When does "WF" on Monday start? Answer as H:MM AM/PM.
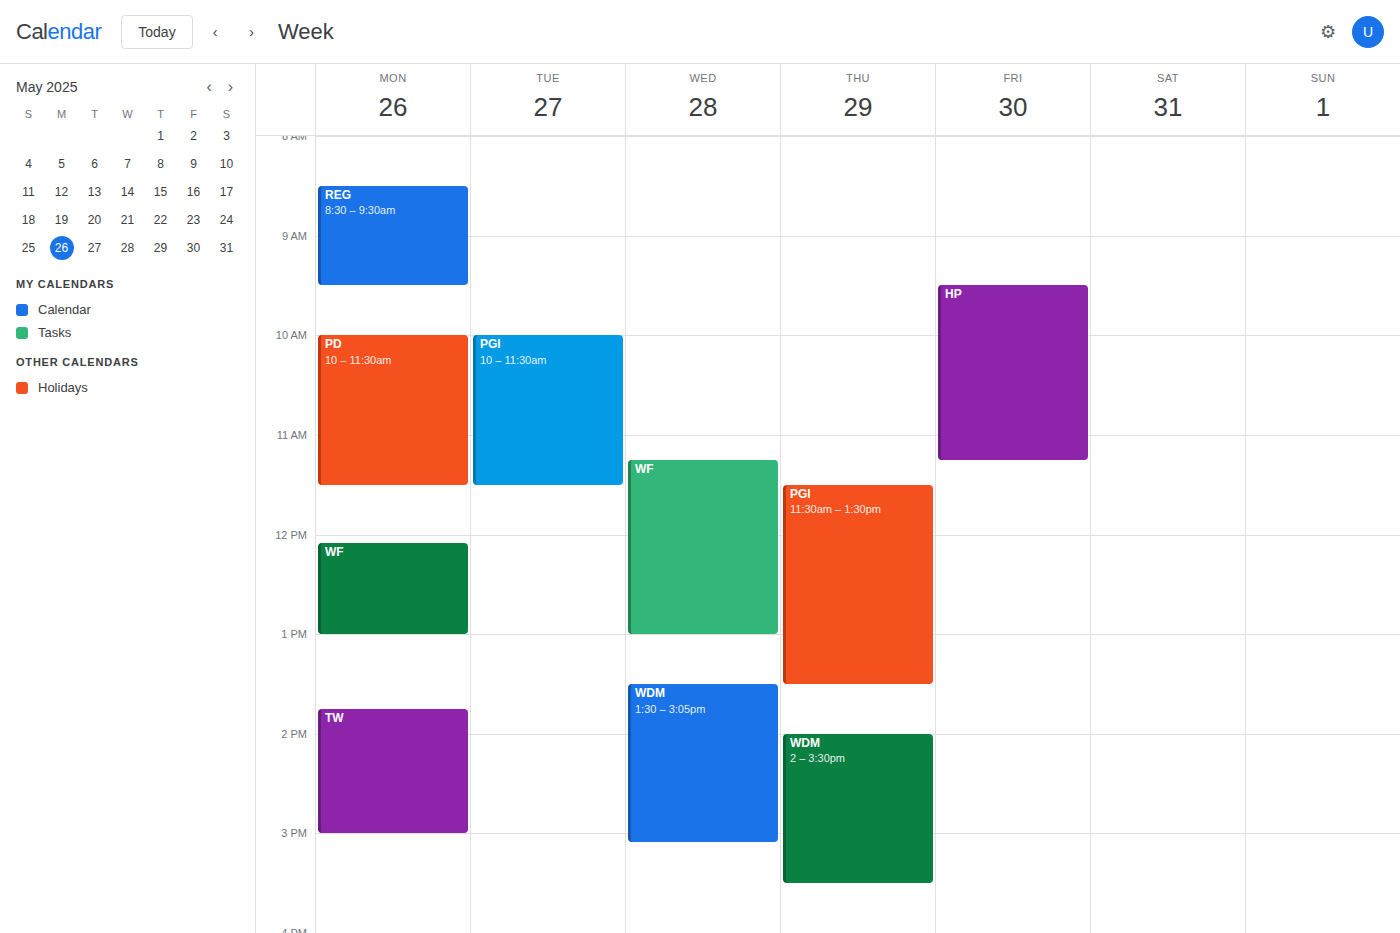
12:05 PM